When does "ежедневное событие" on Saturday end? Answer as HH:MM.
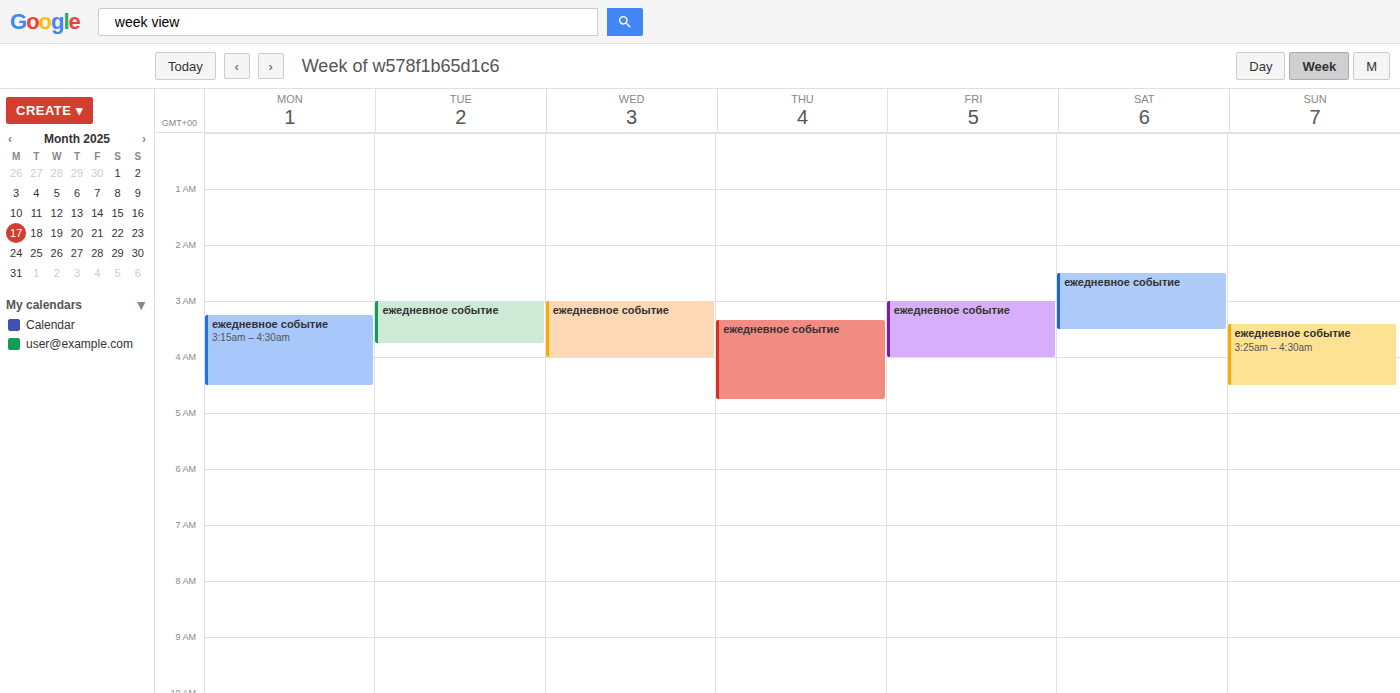
03:30